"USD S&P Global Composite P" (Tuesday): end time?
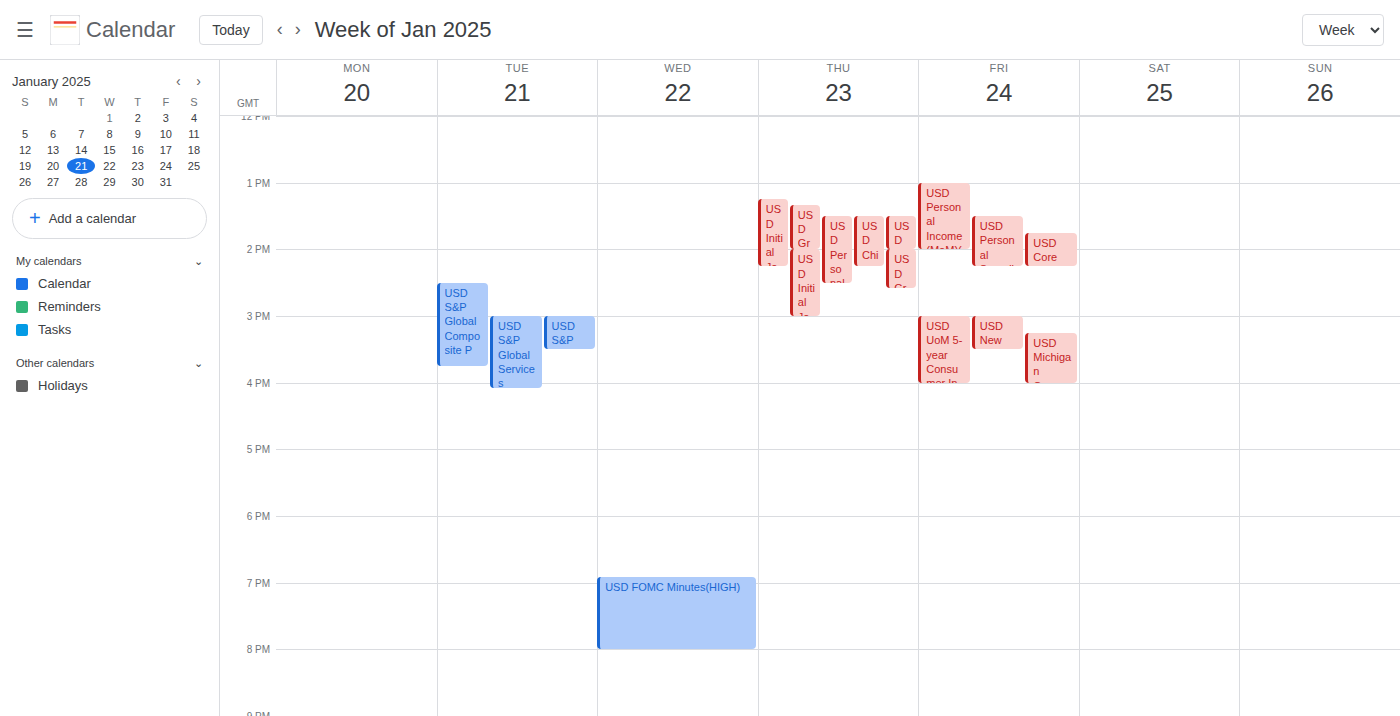
3:45 PM